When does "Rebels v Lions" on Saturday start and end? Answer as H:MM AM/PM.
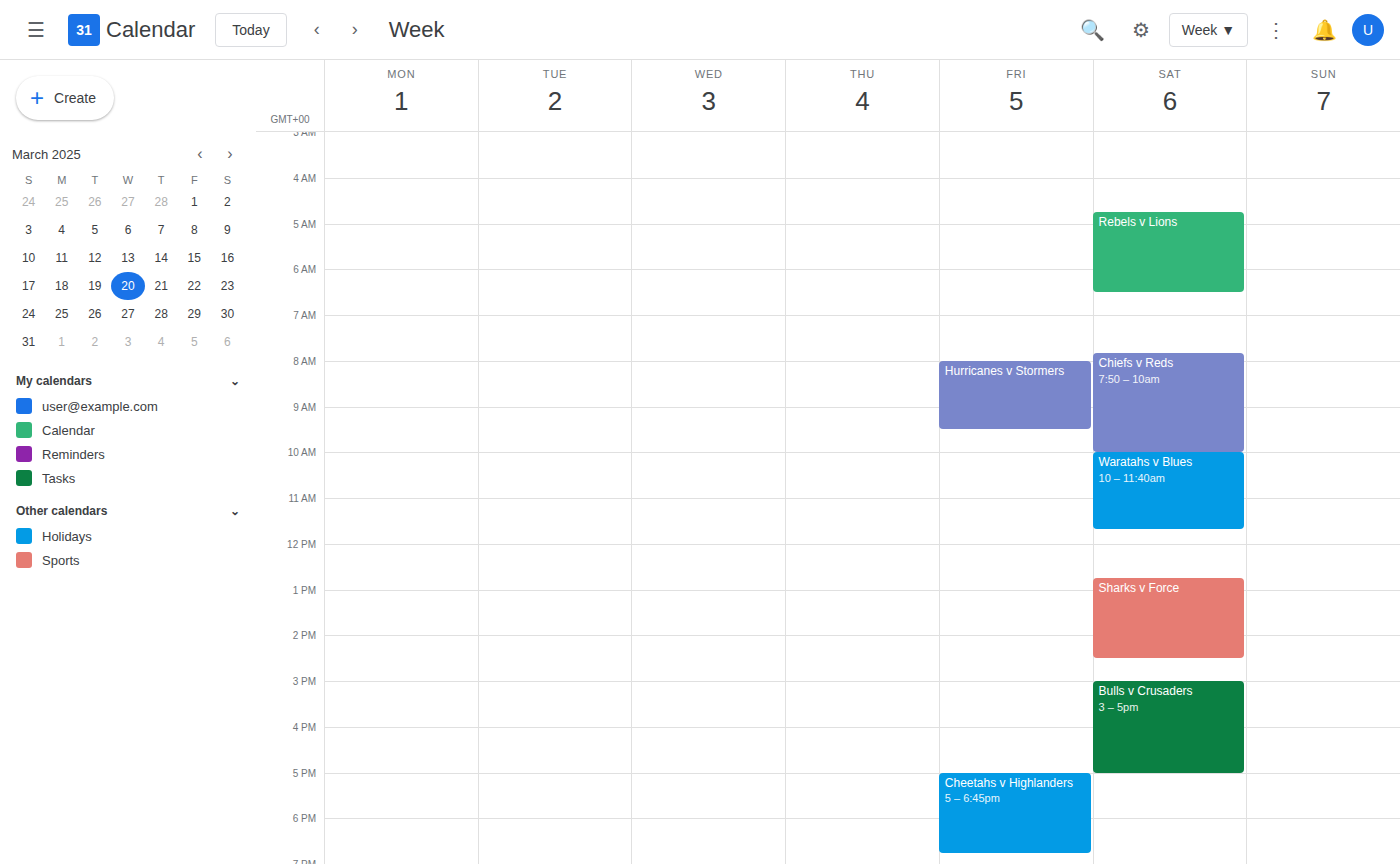
4:45 AM to 6:30 AM